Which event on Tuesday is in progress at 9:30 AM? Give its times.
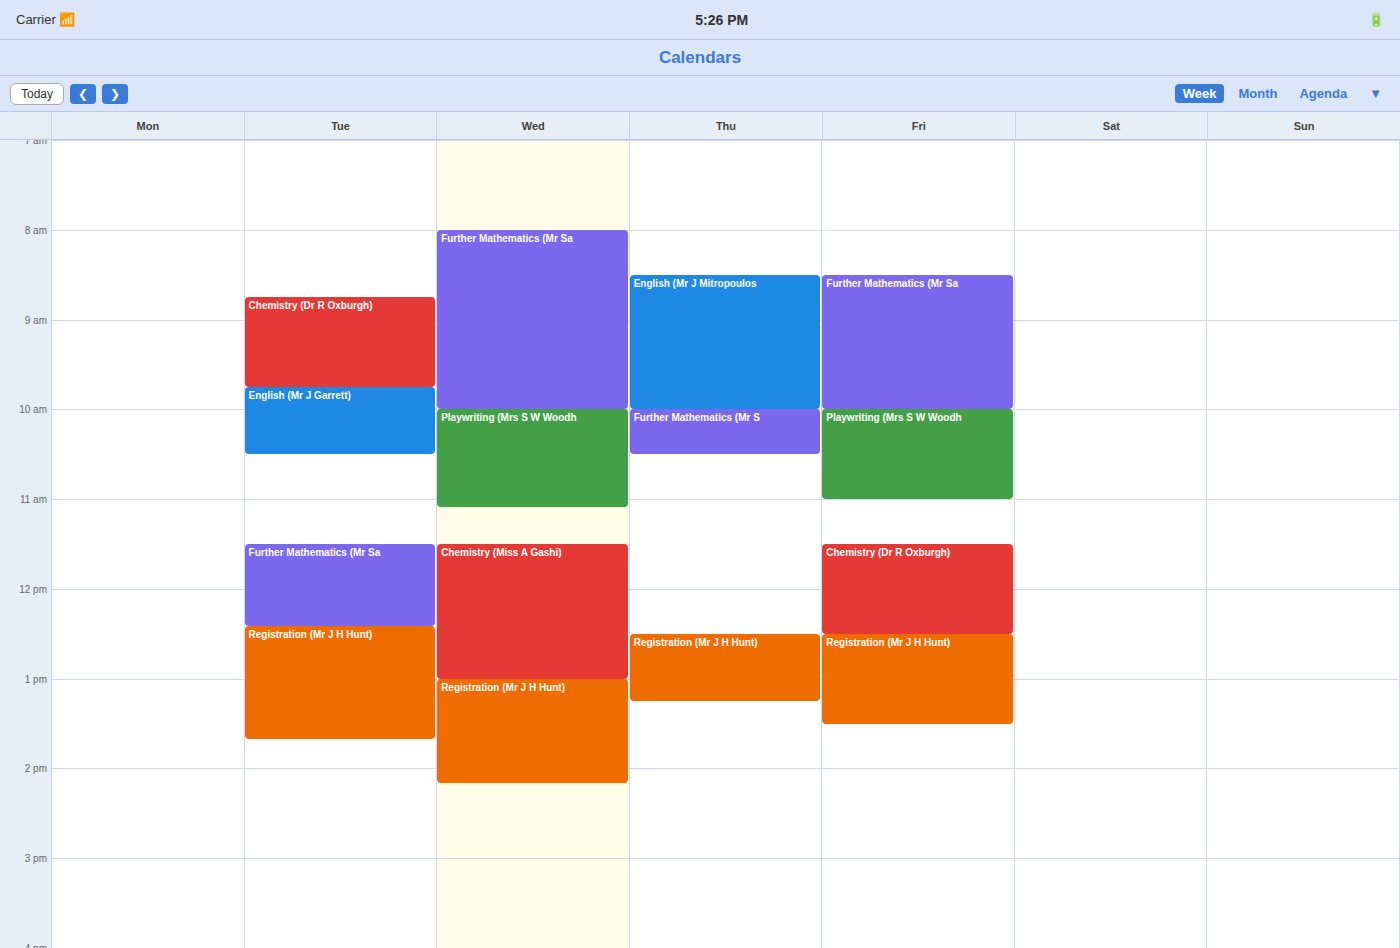
"Chemistry (Dr R Oxburgh)", 8:45 AM to 9:45 AM